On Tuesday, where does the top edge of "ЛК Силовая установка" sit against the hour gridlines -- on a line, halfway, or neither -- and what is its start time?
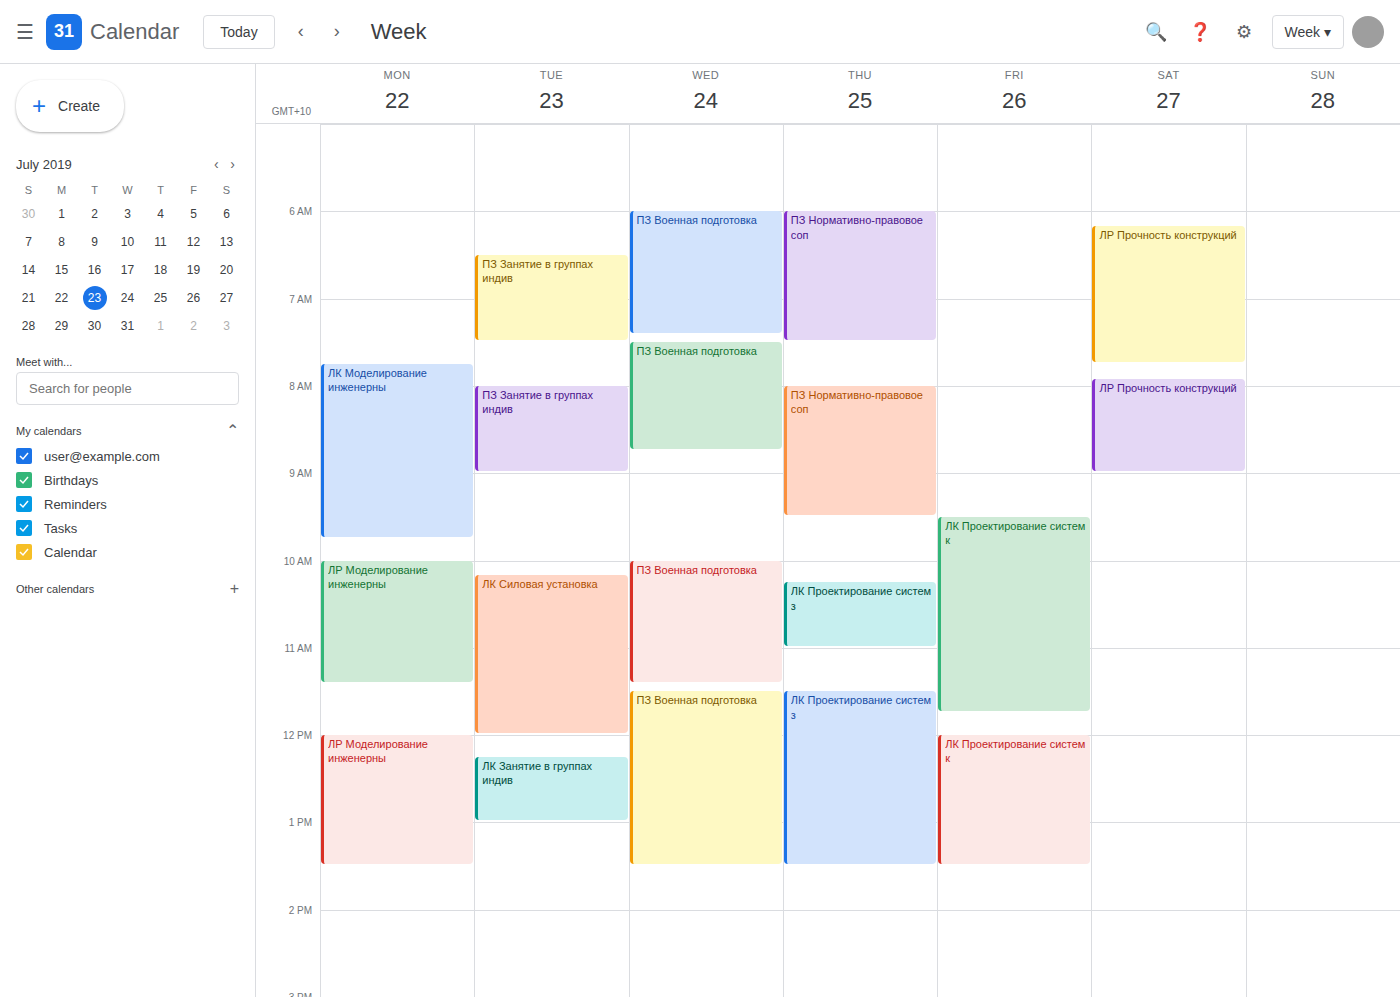
10:10 AM -- neither: 10 minutes below the 10 AM line and 50 minutes above the 11 AM line.